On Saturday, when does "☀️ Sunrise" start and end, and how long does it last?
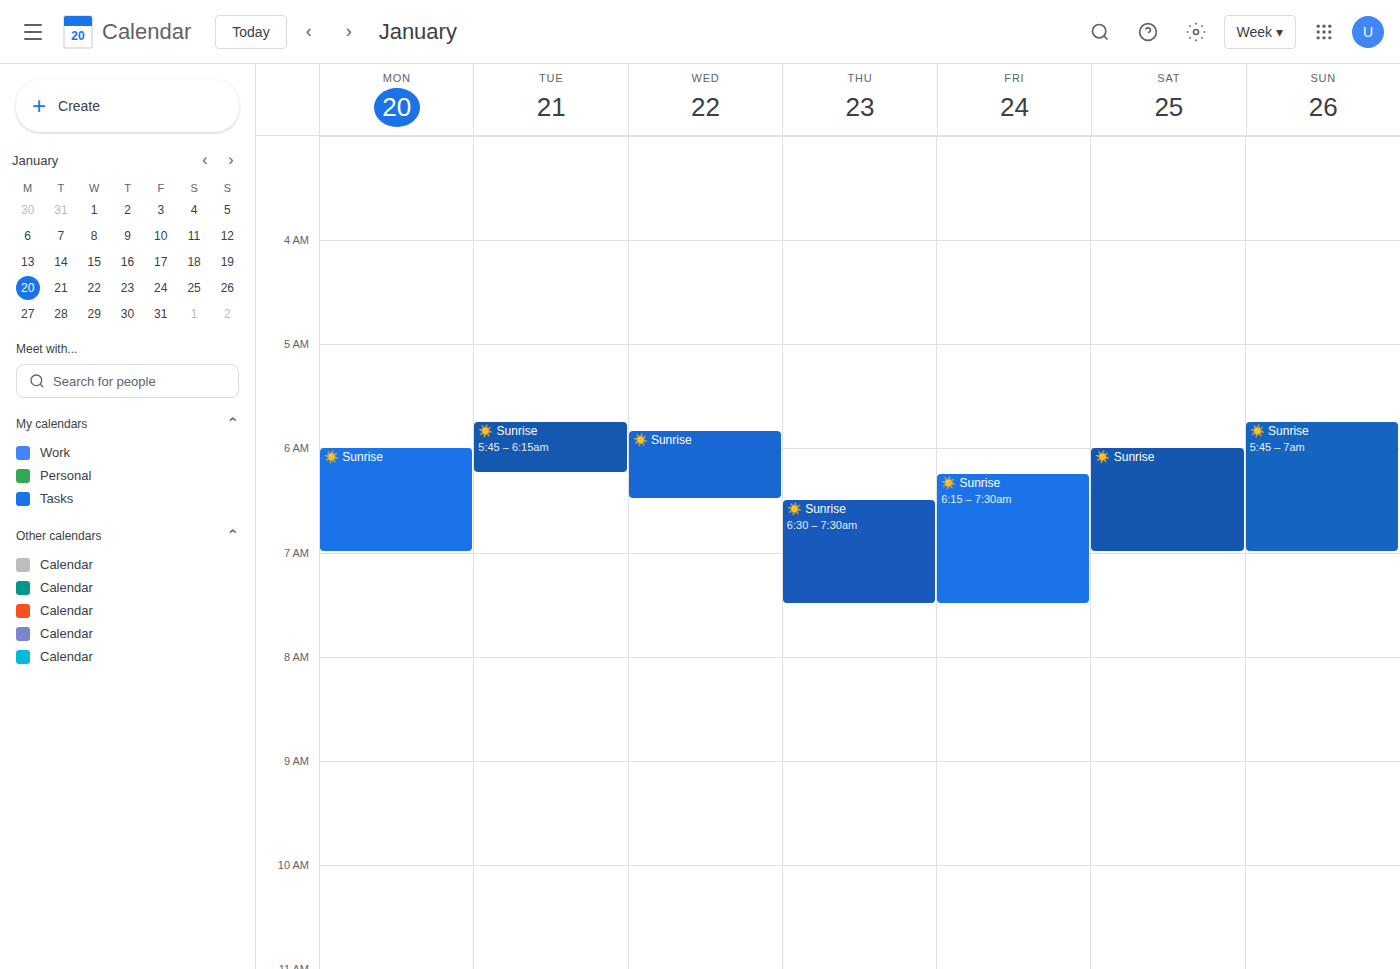
6:00 AM to 7:00 AM, 1 hour